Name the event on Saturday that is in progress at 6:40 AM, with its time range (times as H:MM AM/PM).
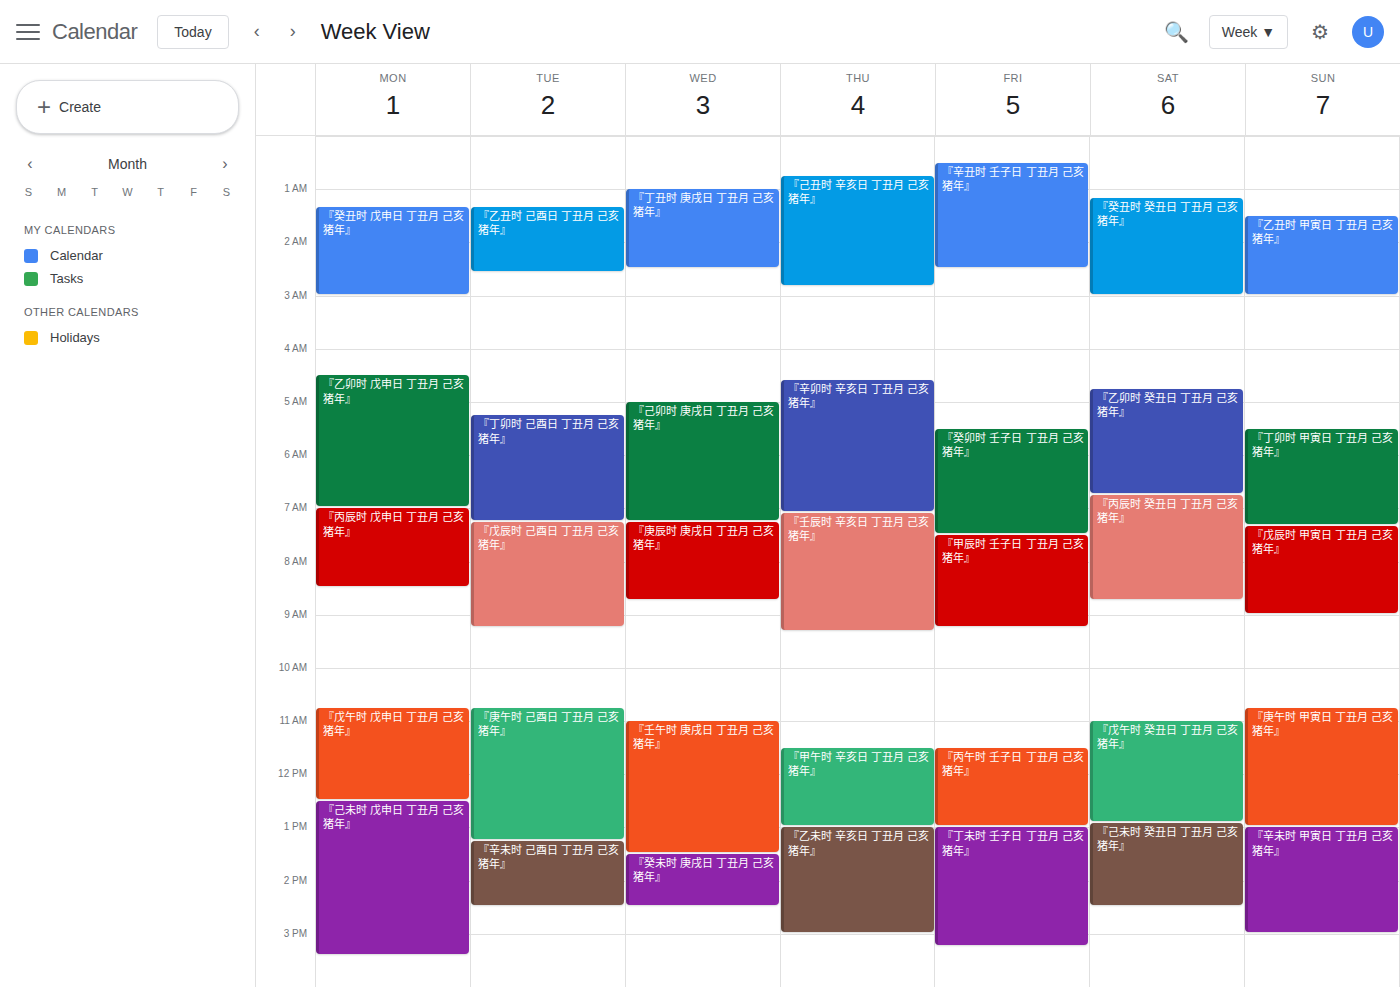
"『乙卯时 癸丑日 丁丑月 己亥猪年』", 4:45 AM to 6:45 AM